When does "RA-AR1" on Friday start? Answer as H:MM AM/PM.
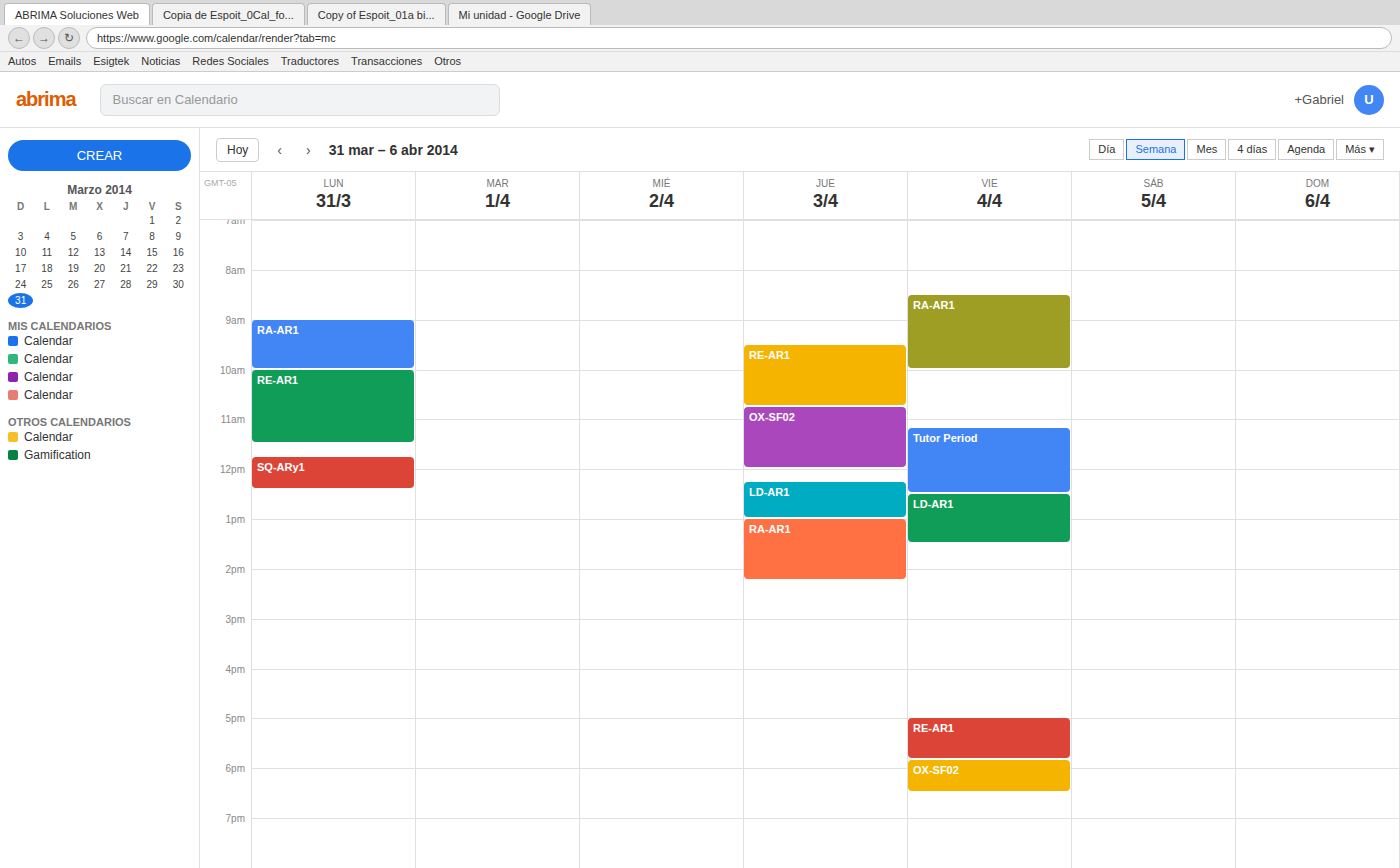
8:30 AM